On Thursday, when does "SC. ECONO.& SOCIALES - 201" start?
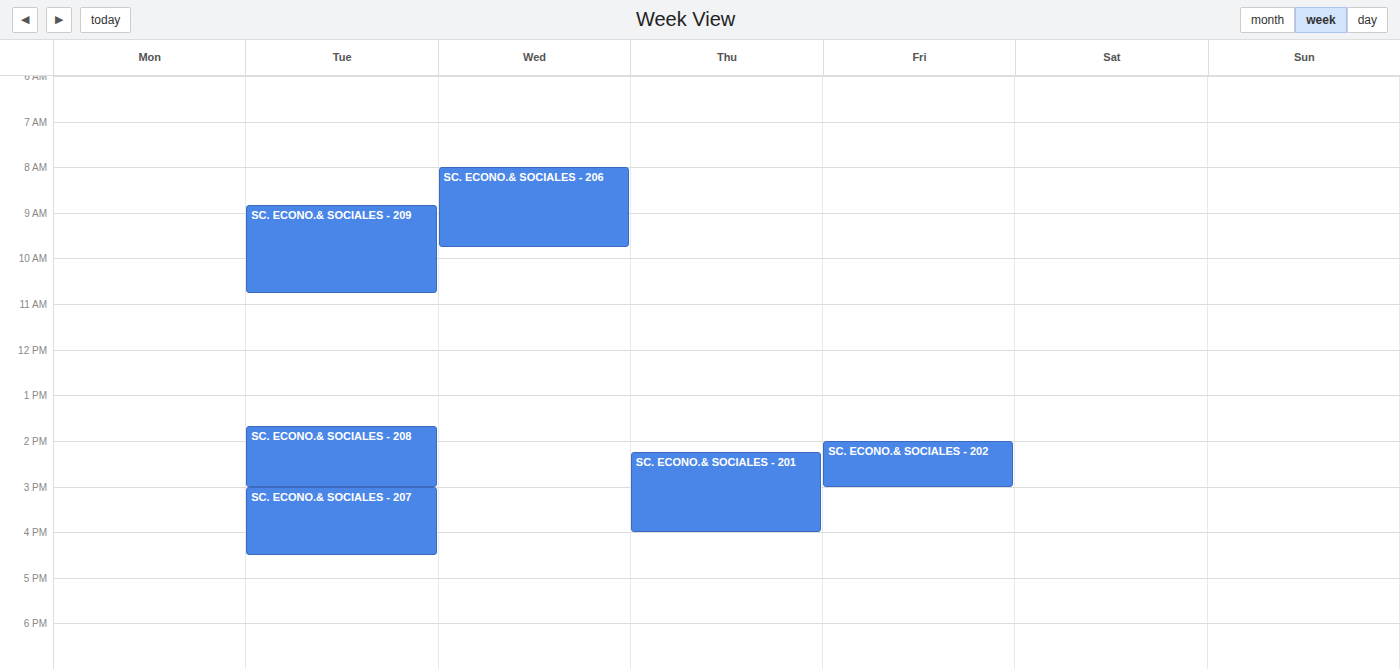
2:15 PM